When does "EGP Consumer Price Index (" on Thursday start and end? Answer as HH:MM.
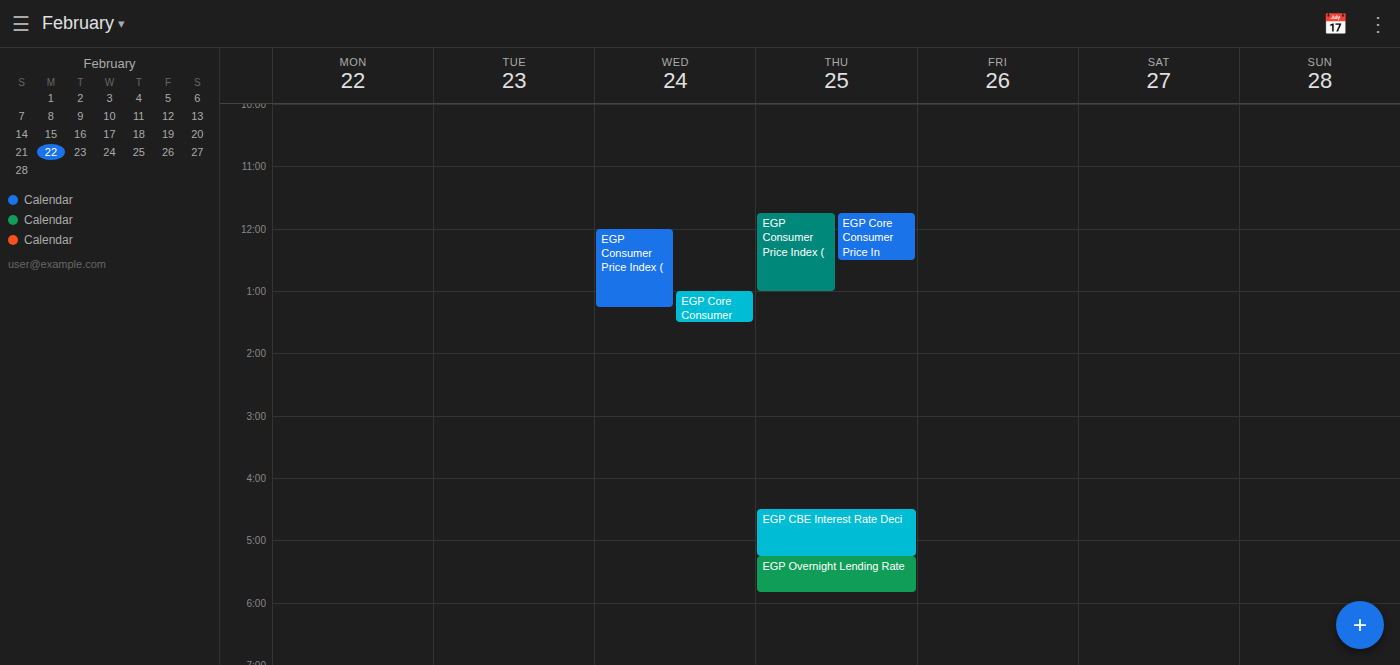
11:45 to 13:00